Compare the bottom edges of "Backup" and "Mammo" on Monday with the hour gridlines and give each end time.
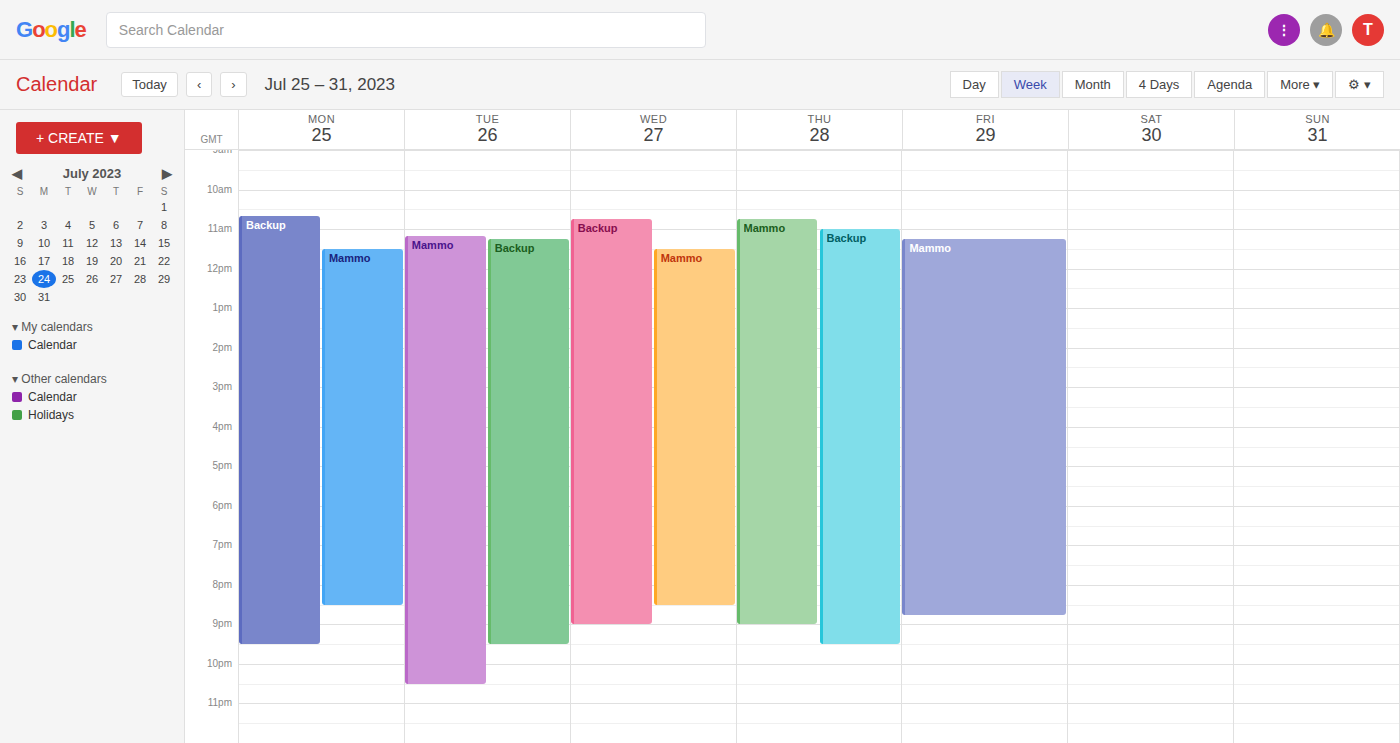
"Backup": 9:30 PM, halfway between the 9 PM and 10 PM lines. "Mammo": 8:30 PM, halfway between the 8 PM and 9 PM lines.